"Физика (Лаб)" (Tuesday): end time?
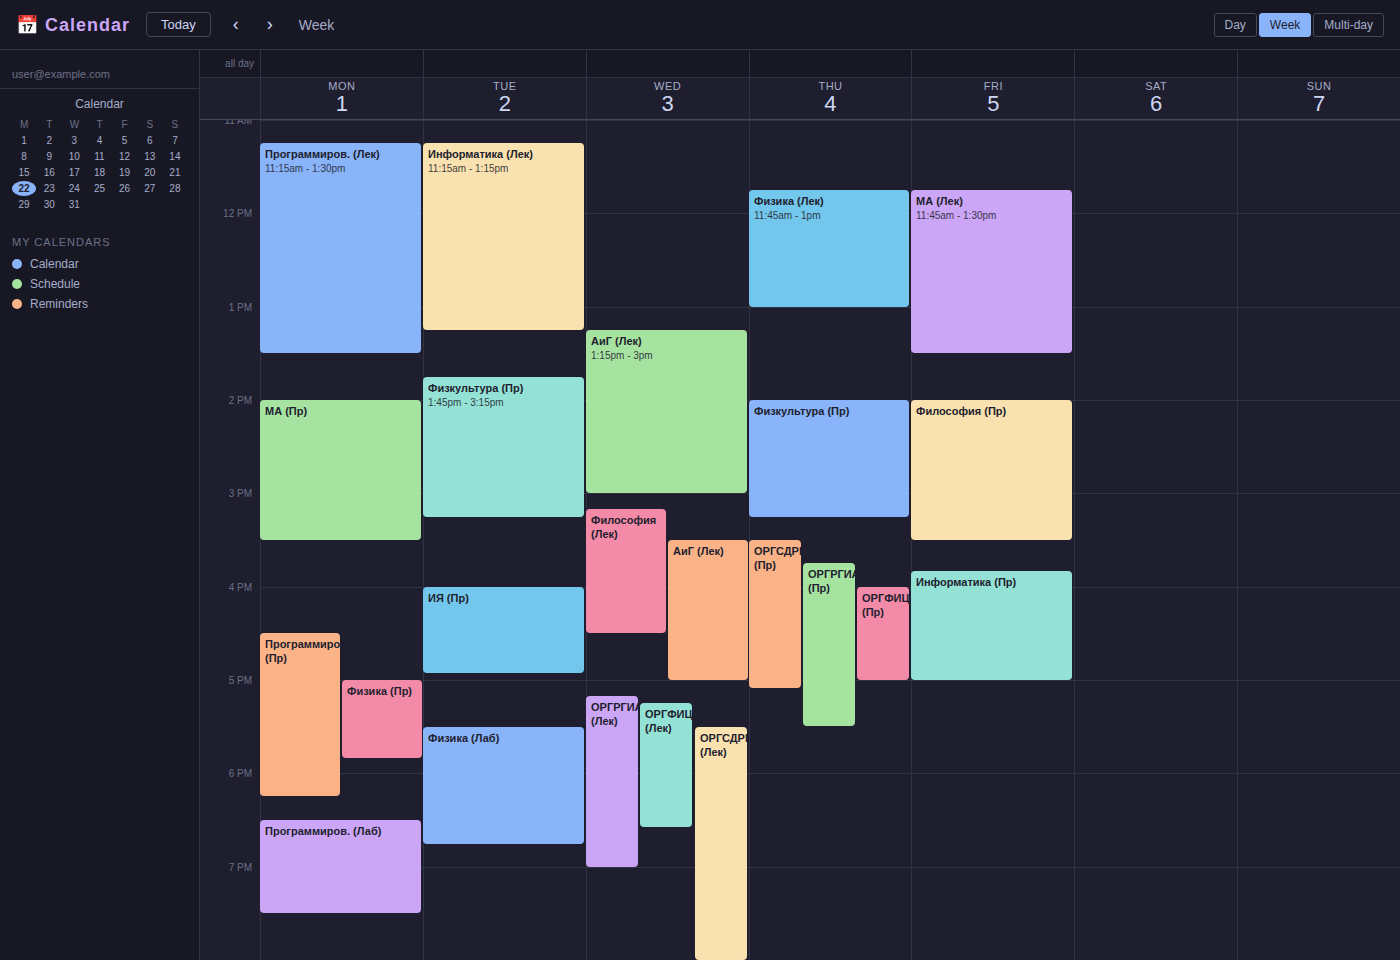
6:45 PM